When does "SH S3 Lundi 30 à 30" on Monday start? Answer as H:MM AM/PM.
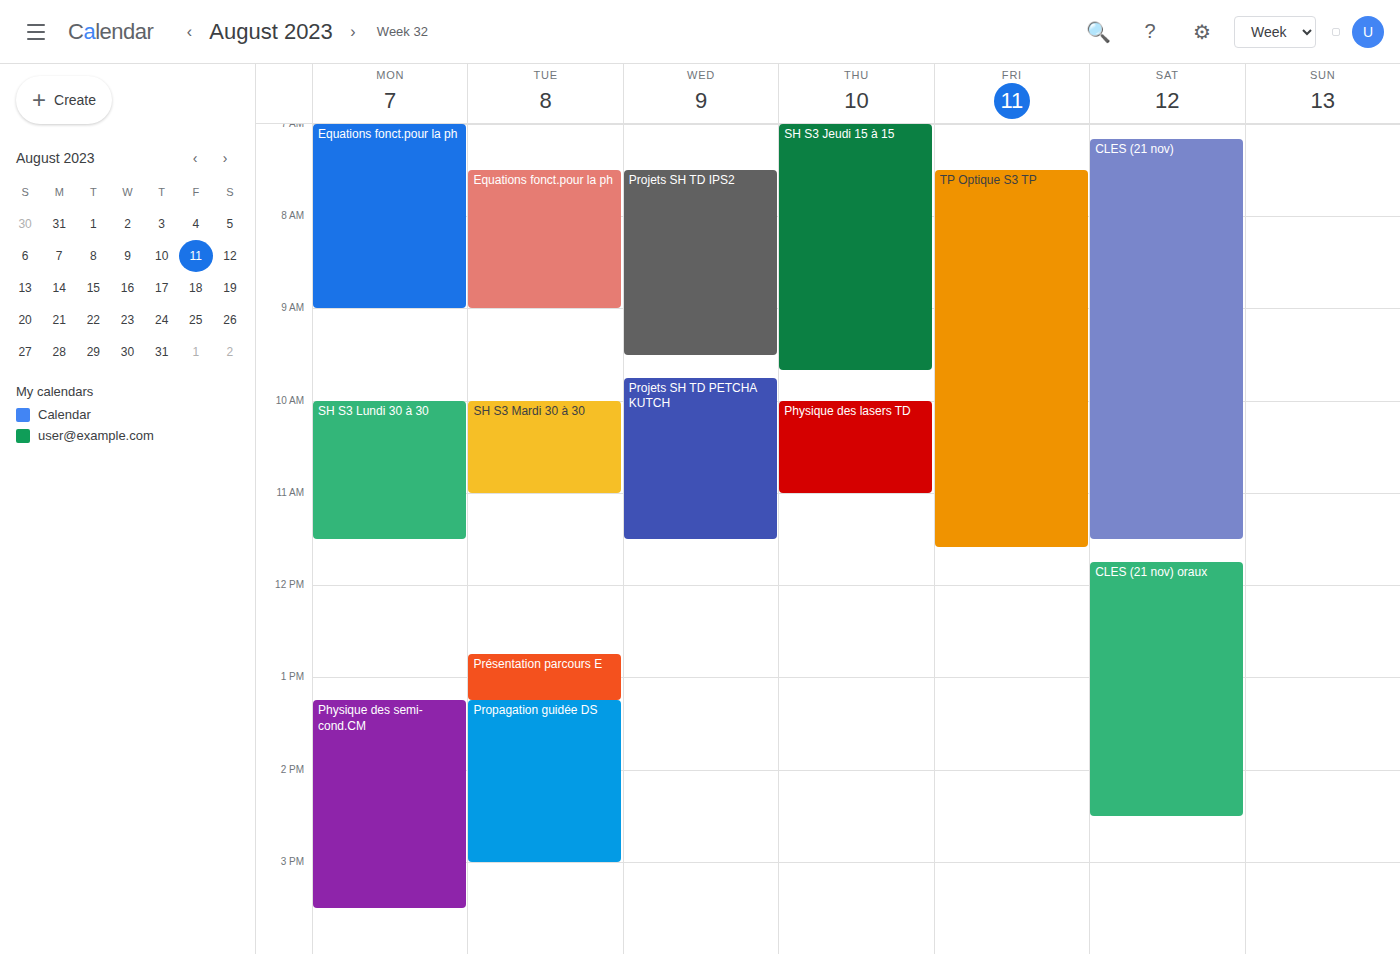
10:00 AM